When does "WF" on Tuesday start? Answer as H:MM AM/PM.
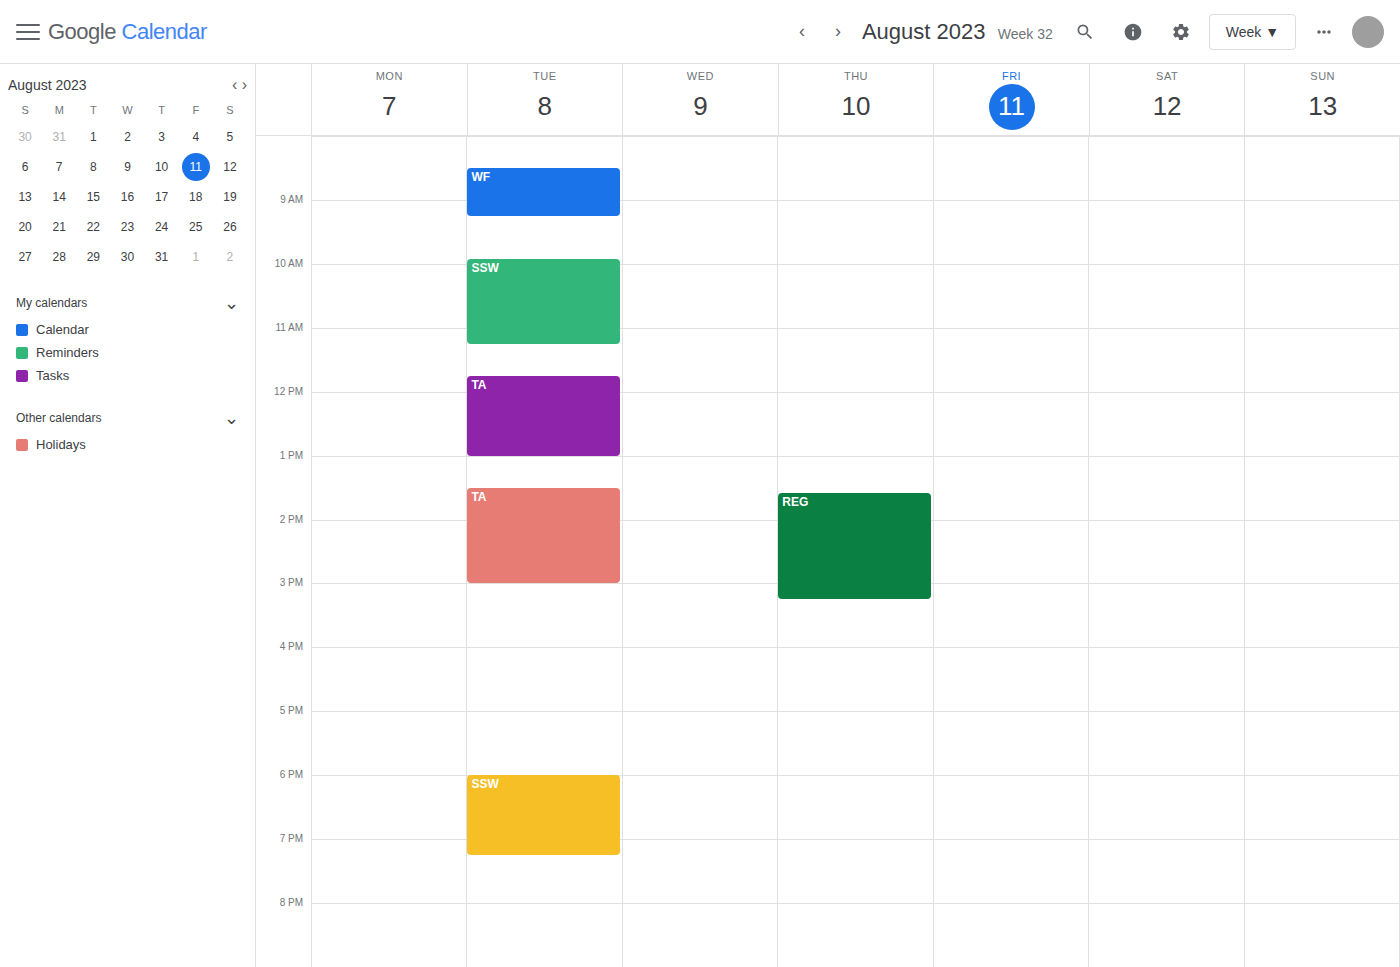
8:30 AM